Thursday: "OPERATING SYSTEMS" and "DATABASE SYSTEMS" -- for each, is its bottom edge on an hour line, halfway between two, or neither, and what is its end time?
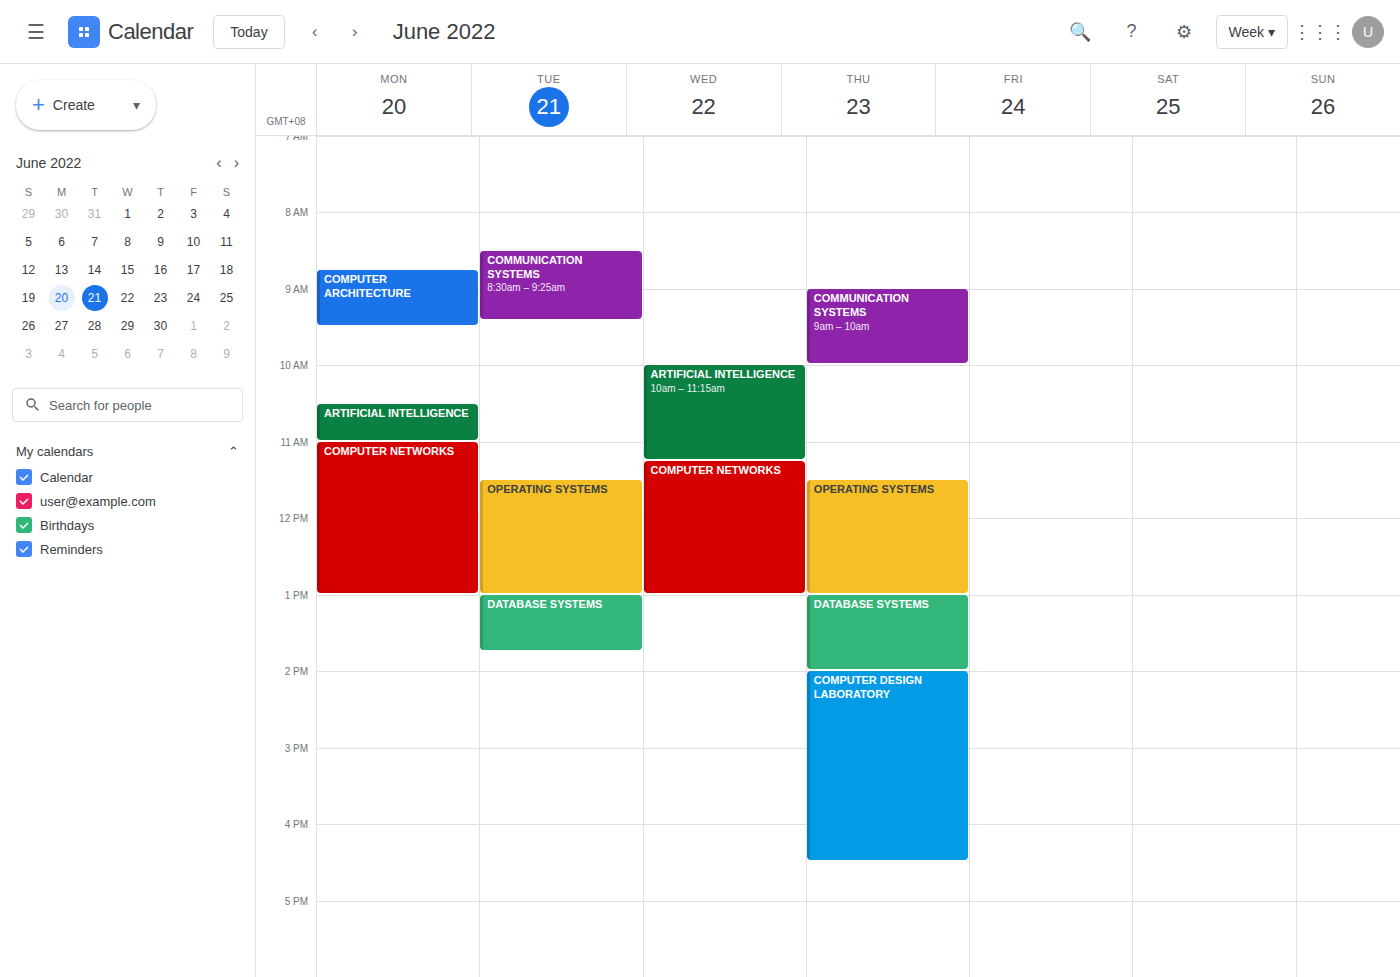
"OPERATING SYSTEMS": 1:00 PM, exactly on the 1 PM line. "DATABASE SYSTEMS": 2:00 PM, exactly on the 2 PM line.